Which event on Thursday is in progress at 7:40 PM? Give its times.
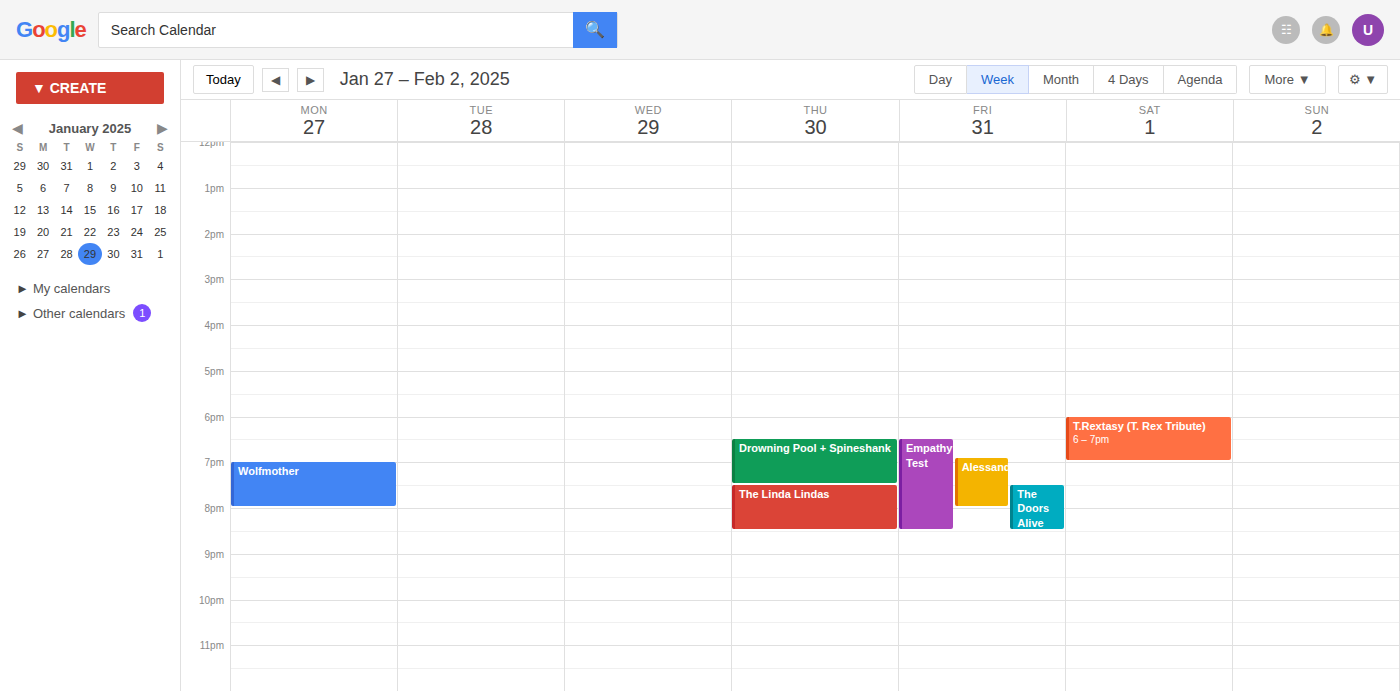
"The Linda Lindas", 7:30 PM to 8:30 PM